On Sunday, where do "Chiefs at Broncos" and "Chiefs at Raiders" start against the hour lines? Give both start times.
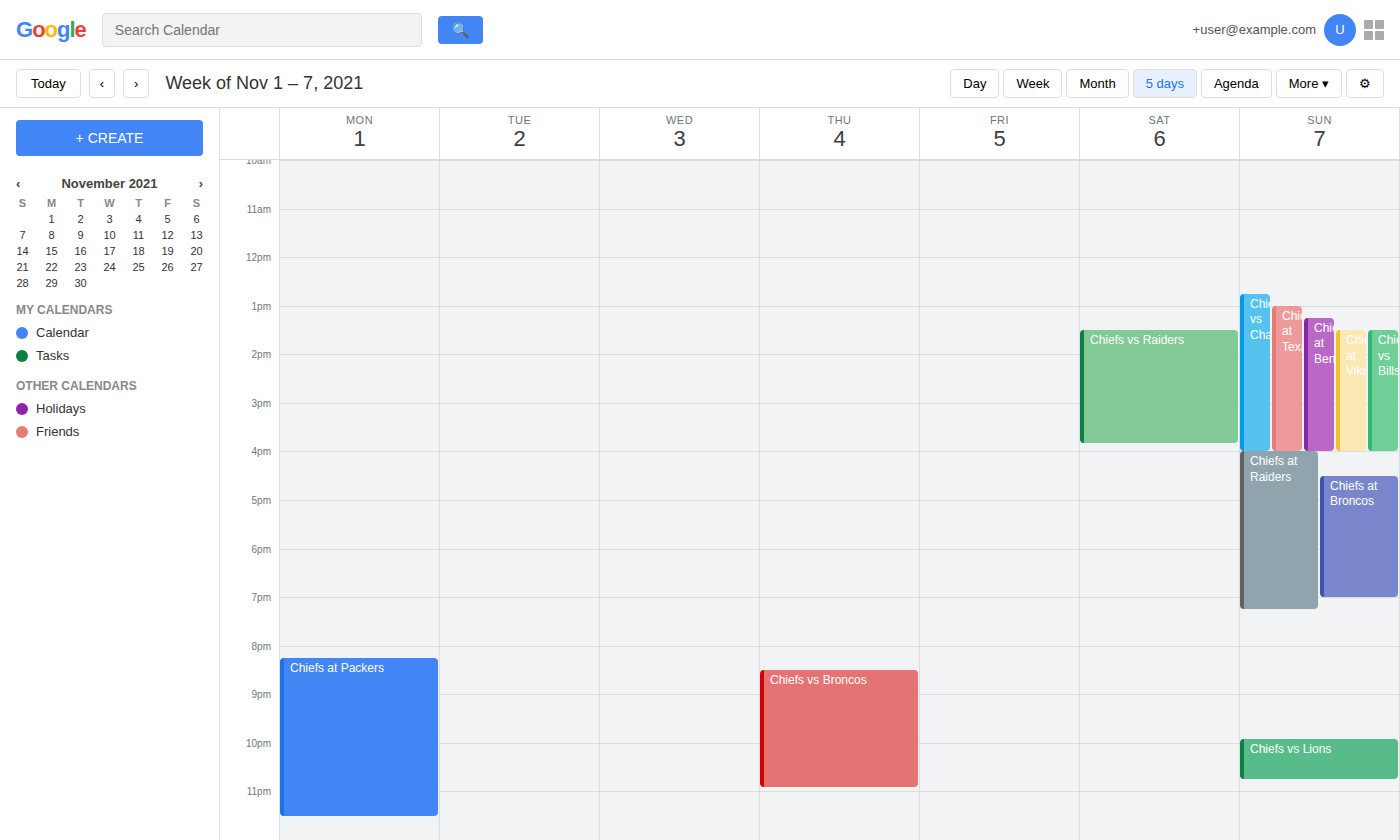
"Chiefs at Broncos": 4:30 PM, halfway between the 4 PM and 5 PM lines. "Chiefs at Raiders": 4:00 PM, exactly on the 4 PM line.